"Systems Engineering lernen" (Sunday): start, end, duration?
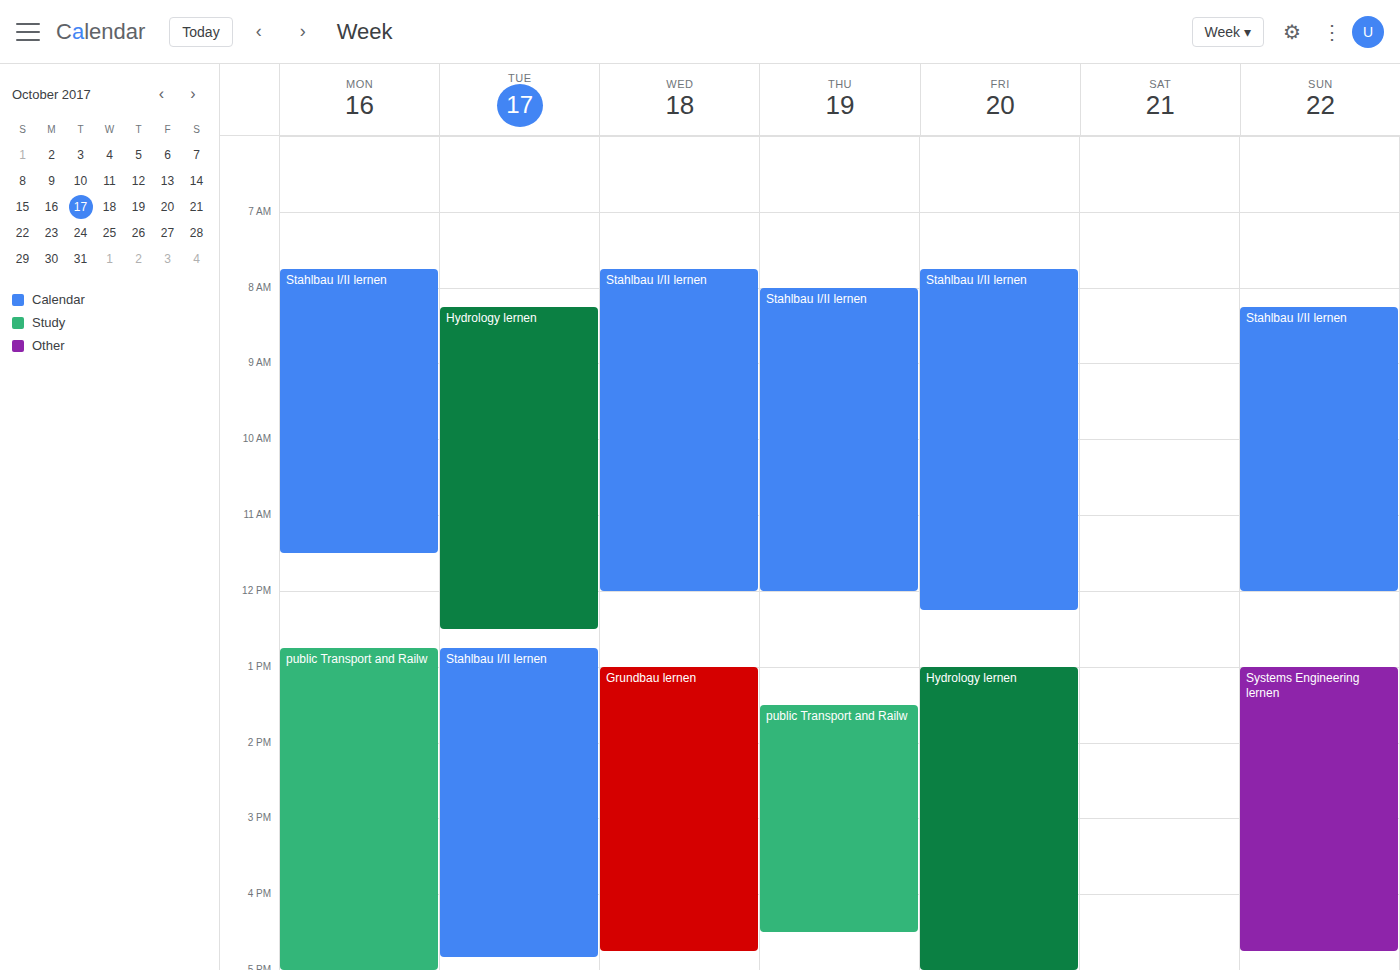
1:00 PM to 4:45 PM, 3 hours 45 minutes